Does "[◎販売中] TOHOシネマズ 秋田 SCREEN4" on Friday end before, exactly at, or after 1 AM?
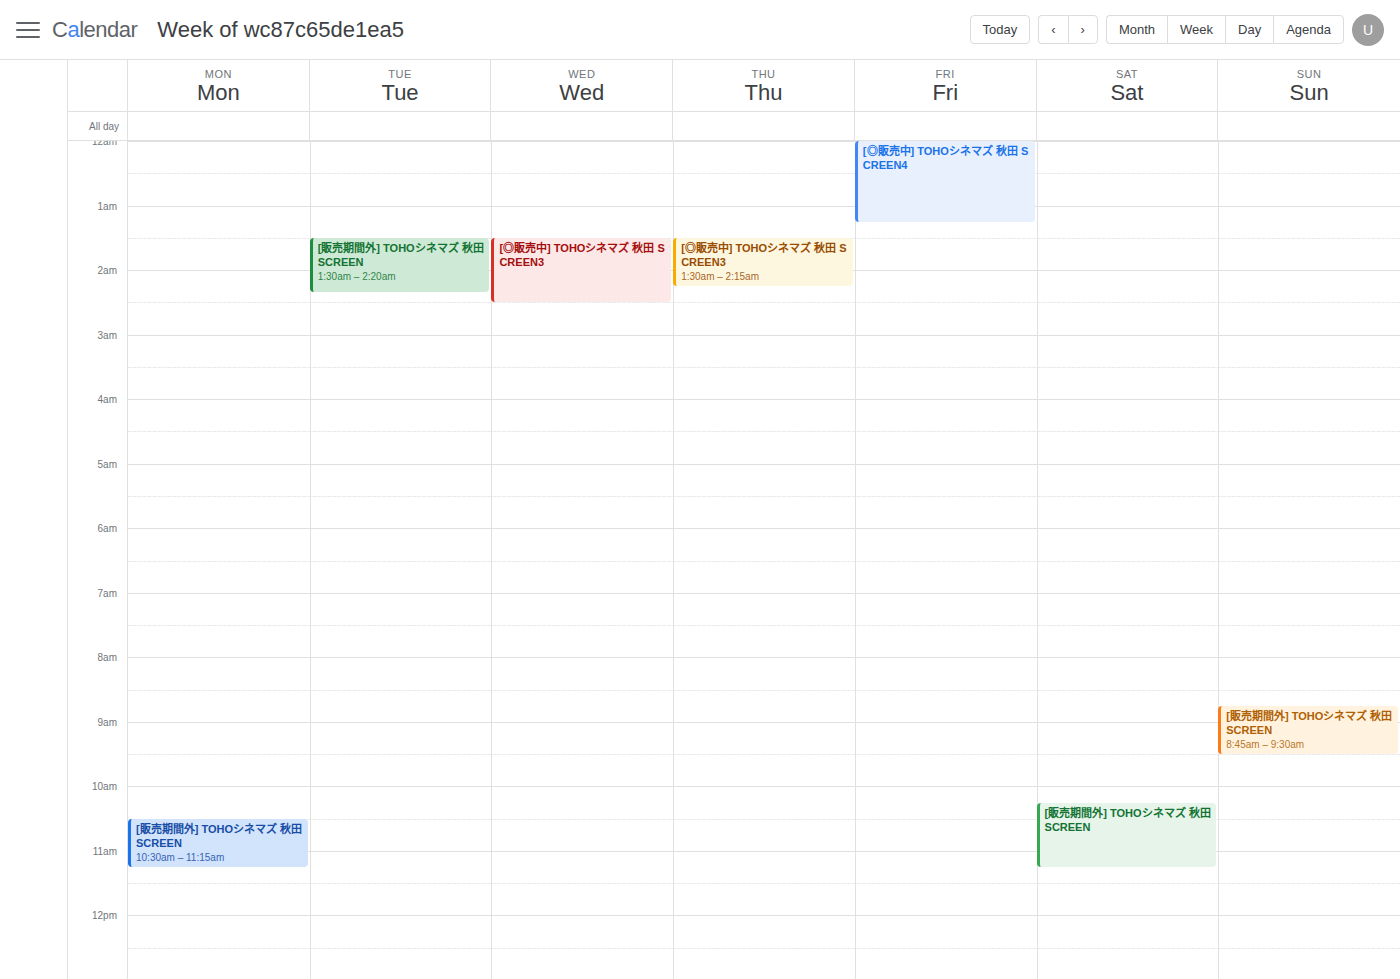
1:15 AM -- after 1 AM, 15 minutes below the 1 AM line.